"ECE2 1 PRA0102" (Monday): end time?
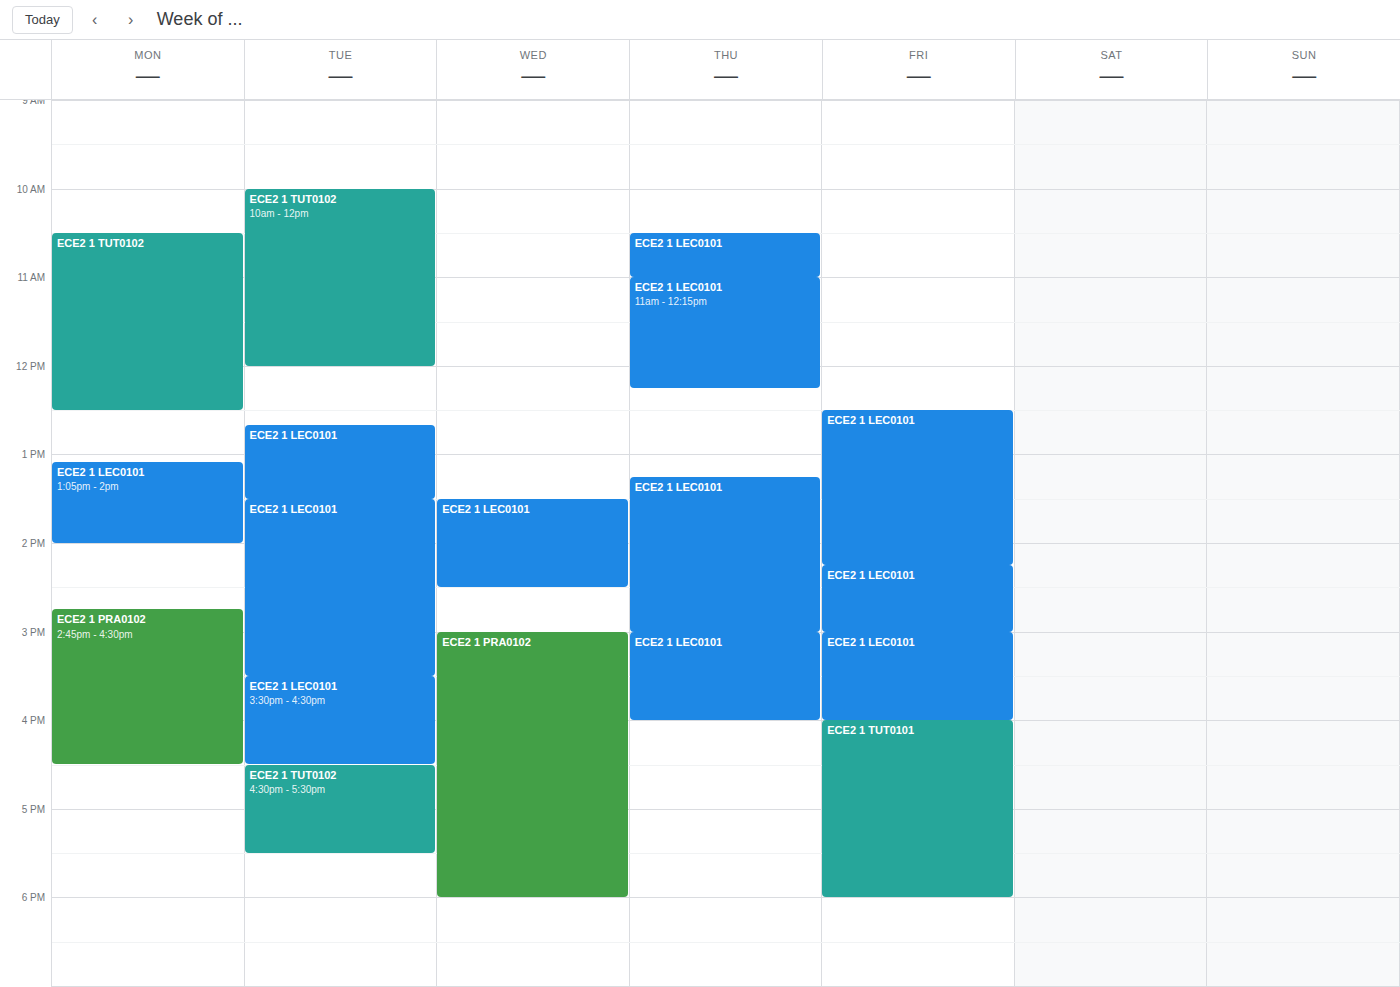
4:30 PM